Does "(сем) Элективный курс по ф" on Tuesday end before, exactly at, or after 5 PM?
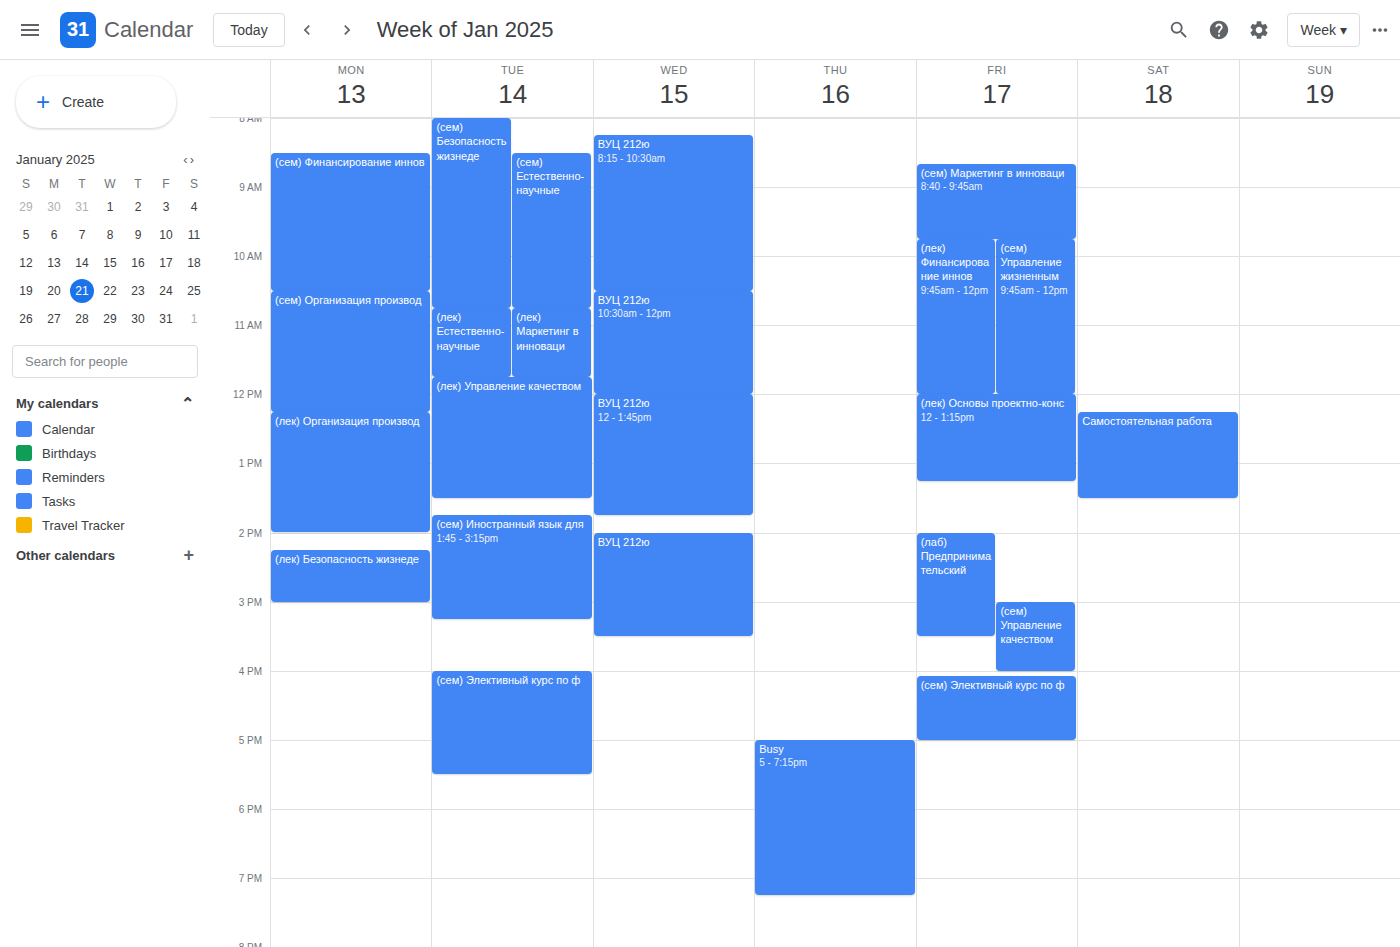
5:30 PM -- after 5 PM, 30 minutes below the 5 PM line.